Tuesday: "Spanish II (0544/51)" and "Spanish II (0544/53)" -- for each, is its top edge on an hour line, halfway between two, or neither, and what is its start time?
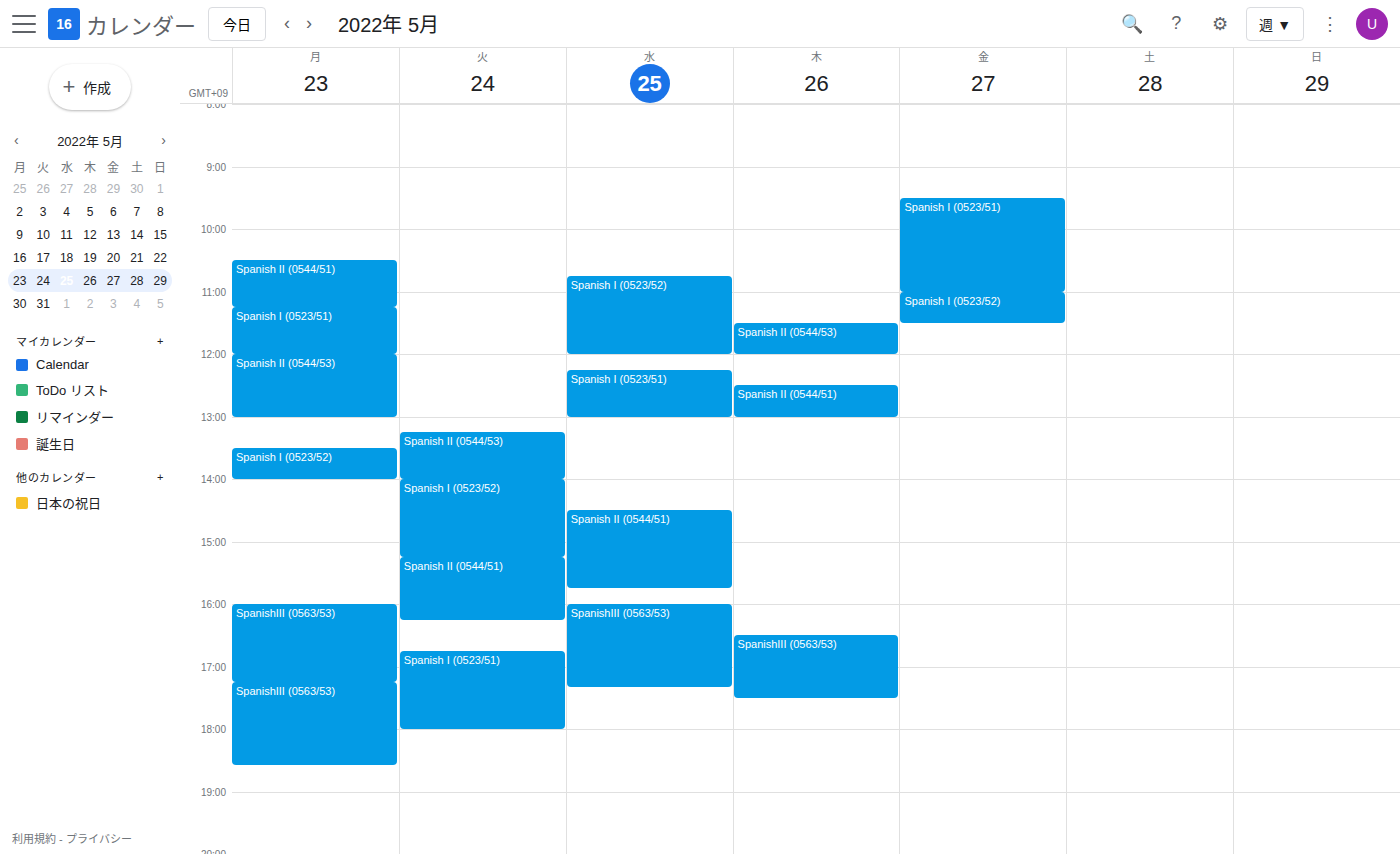
"Spanish II (0544/51)": 3:15 PM, neither: a quarter of the way from the 3 PM line to the 4 PM line. "Spanish II (0544/53)": 1:15 PM, neither: a quarter of the way from the 1 PM line to the 2 PM line.